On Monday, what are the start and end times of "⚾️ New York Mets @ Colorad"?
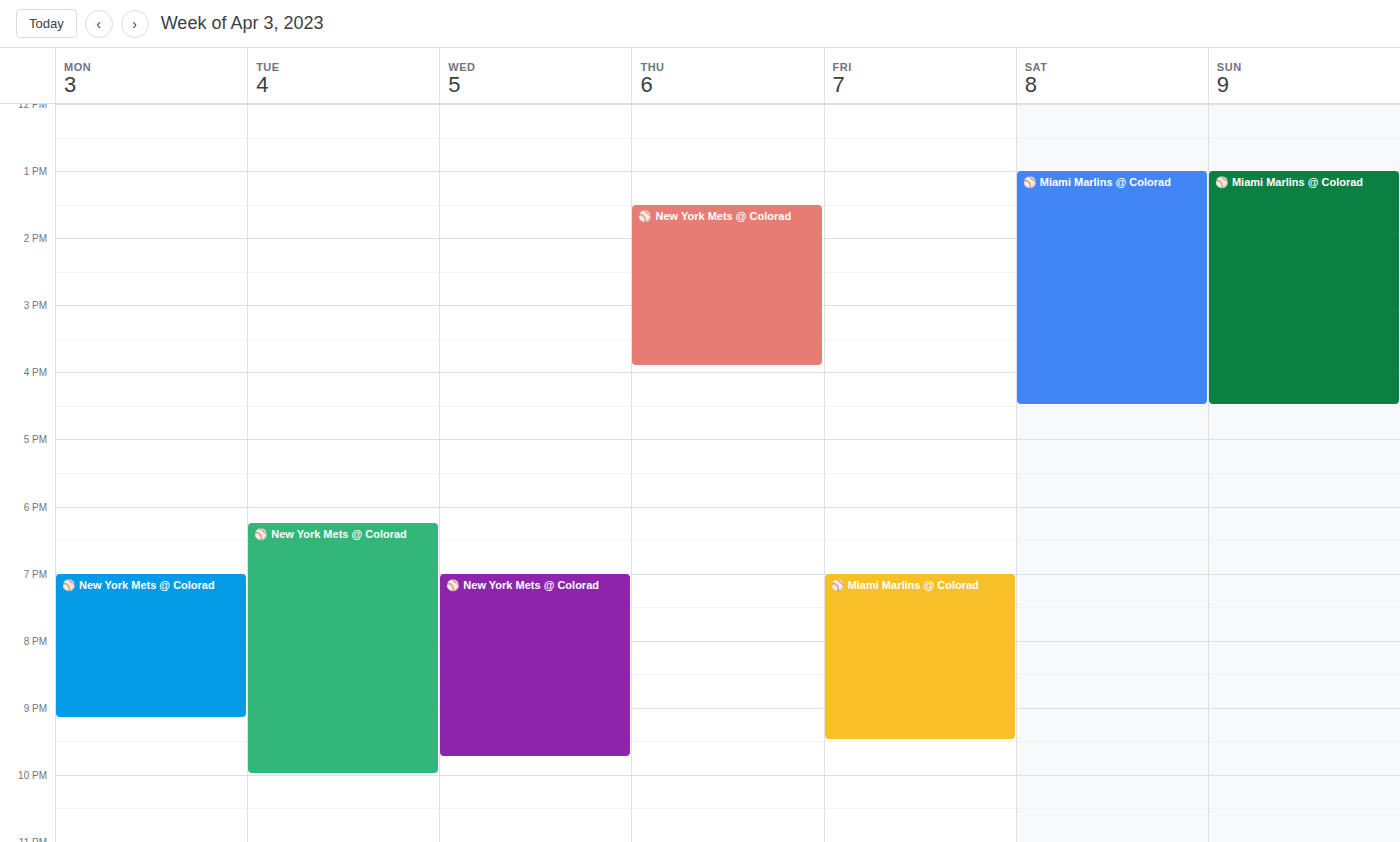
7:00 PM to 9:10 PM